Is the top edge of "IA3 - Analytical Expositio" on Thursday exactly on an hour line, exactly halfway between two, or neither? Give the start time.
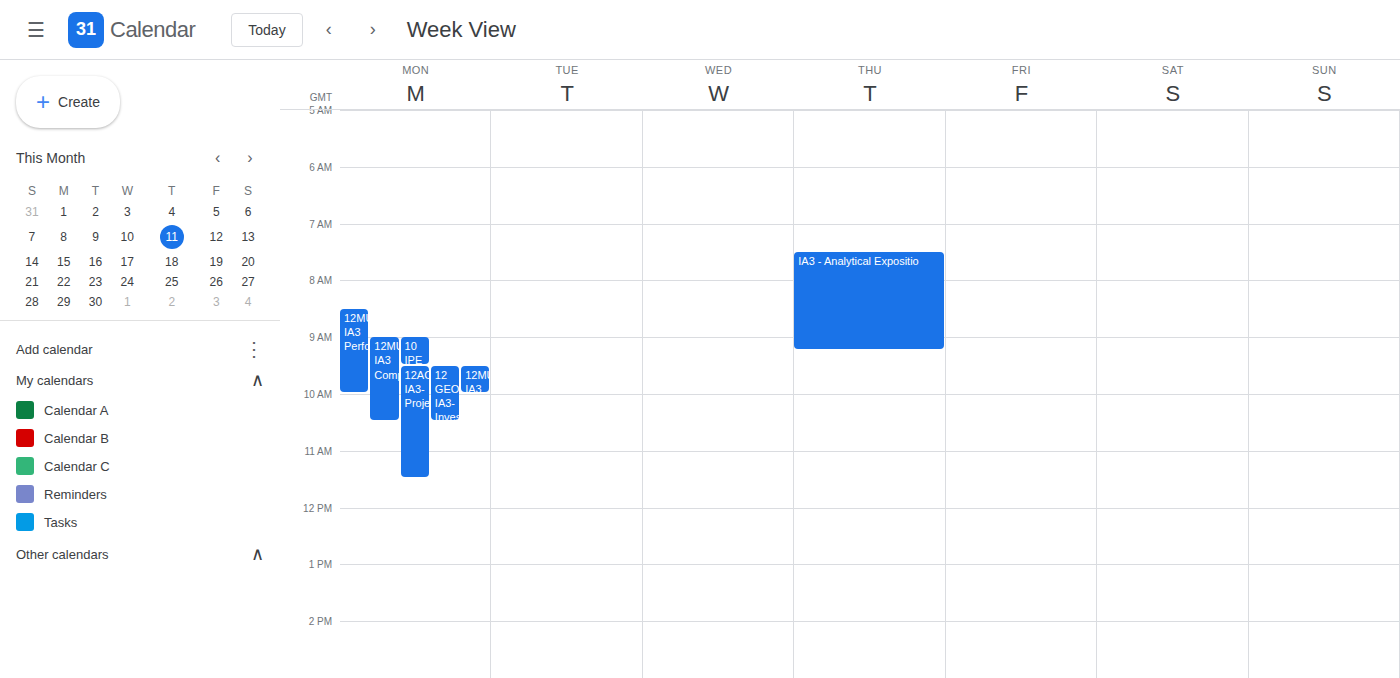
7:30 AM -- halfway between the 7 AM and 8 AM lines.